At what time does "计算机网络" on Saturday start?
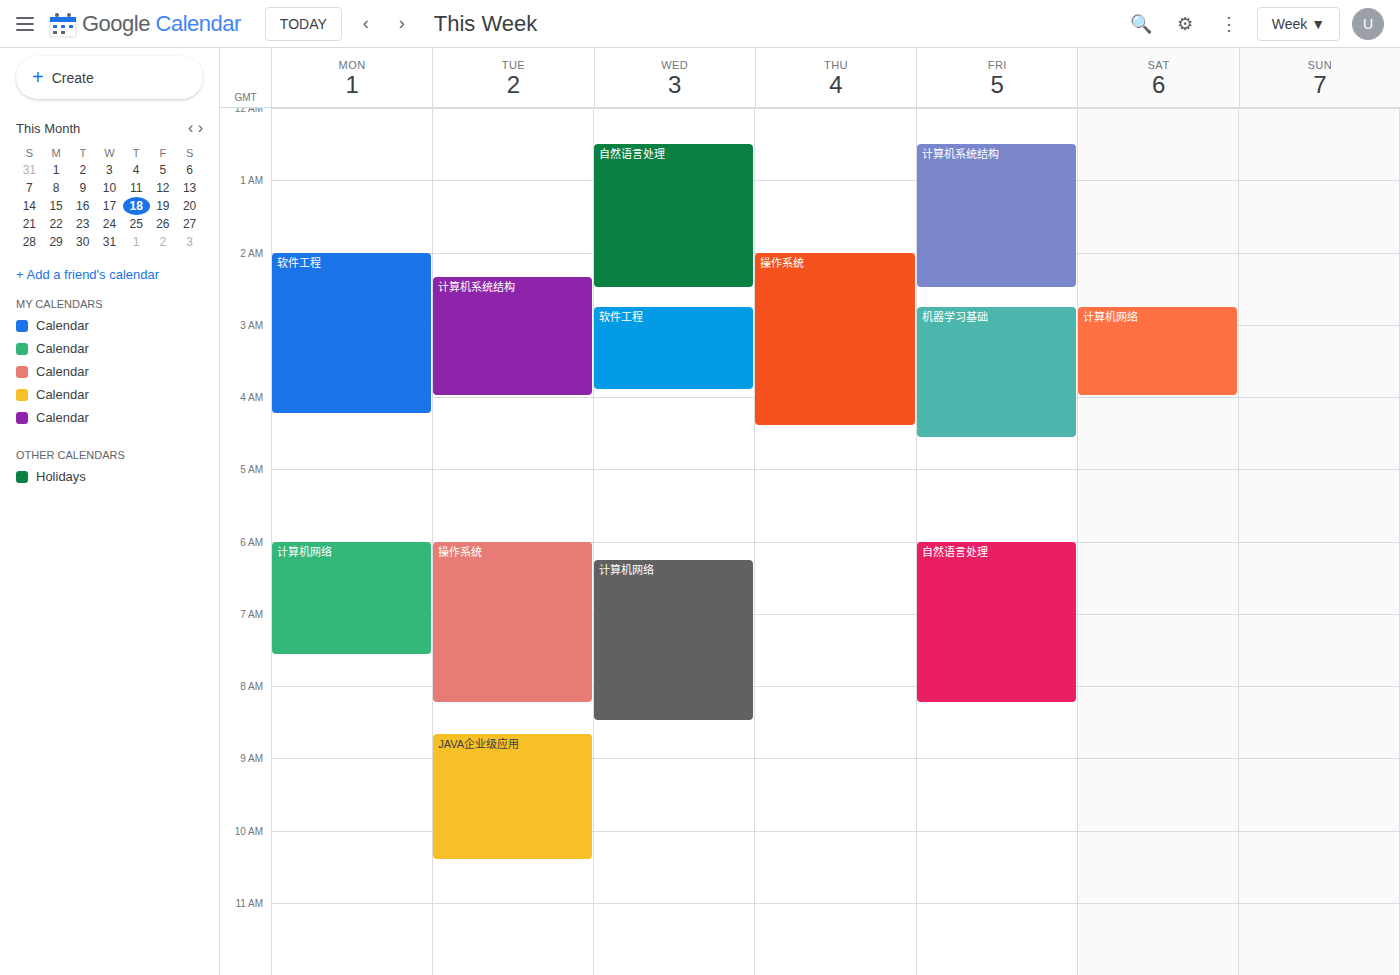
2:45 AM